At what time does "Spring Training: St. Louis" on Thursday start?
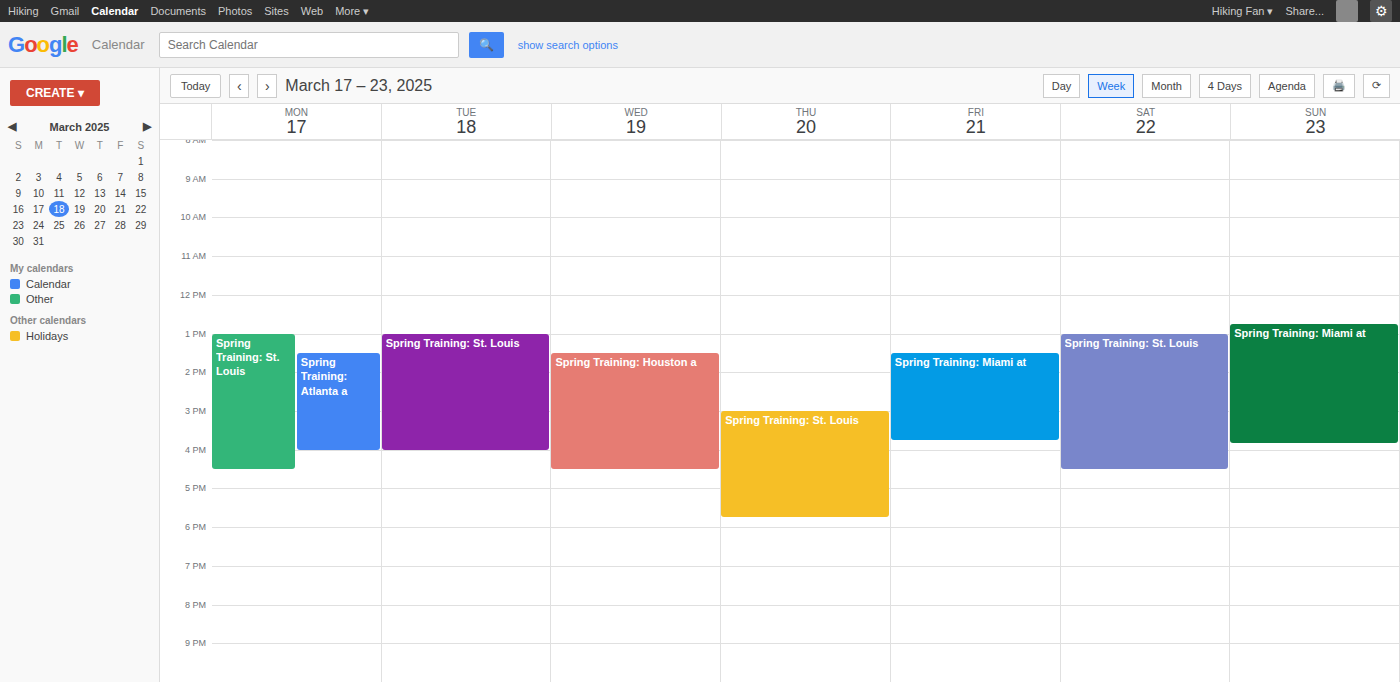
3:00 PM